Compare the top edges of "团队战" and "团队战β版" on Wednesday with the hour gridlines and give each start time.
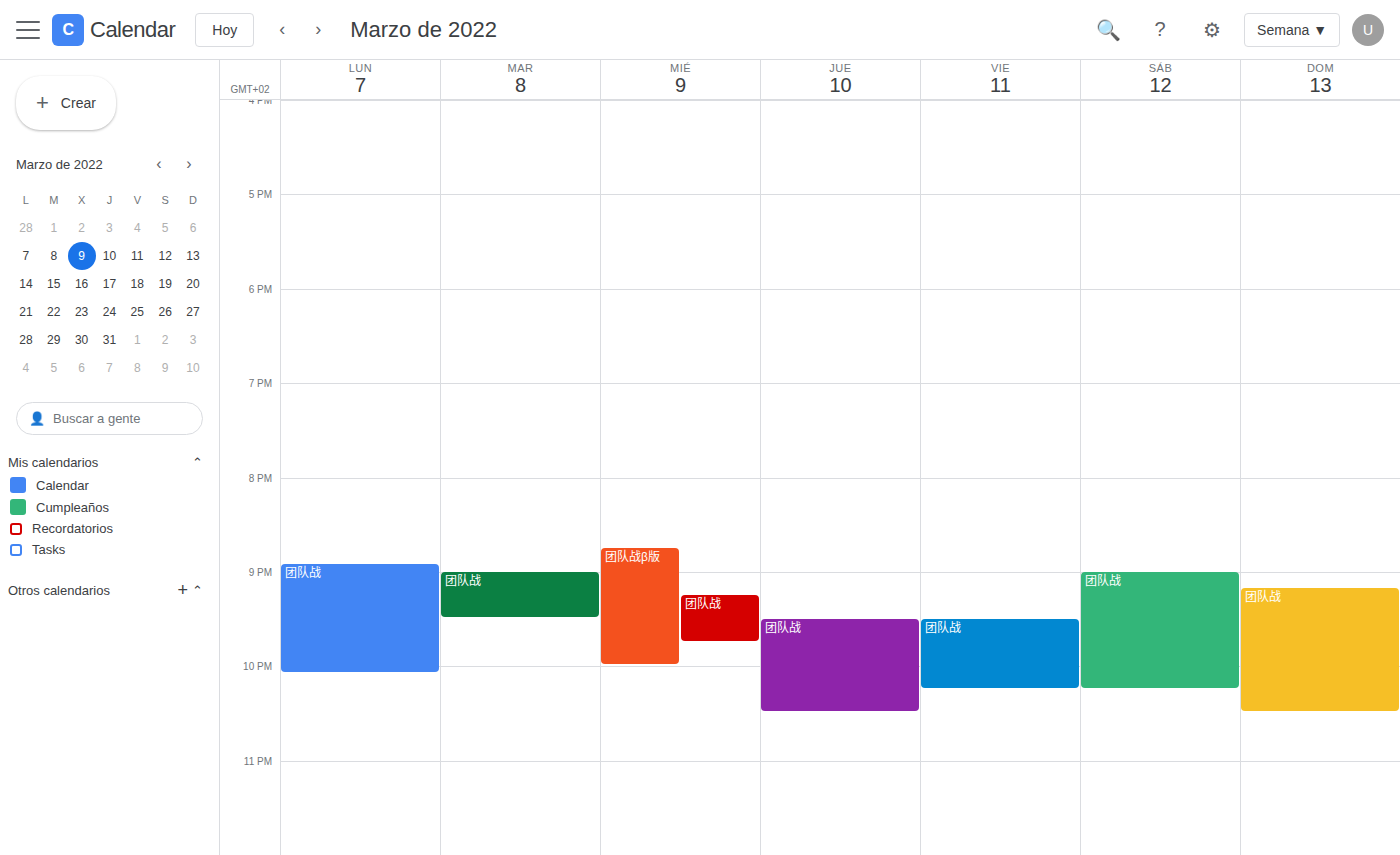
"团队战": 9:15 PM, neither: a quarter of the way from the 9 PM line to the 10 PM line. "团队战β版": 8:45 PM, neither: three quarters of the way from the 8 PM line to the 9 PM line.